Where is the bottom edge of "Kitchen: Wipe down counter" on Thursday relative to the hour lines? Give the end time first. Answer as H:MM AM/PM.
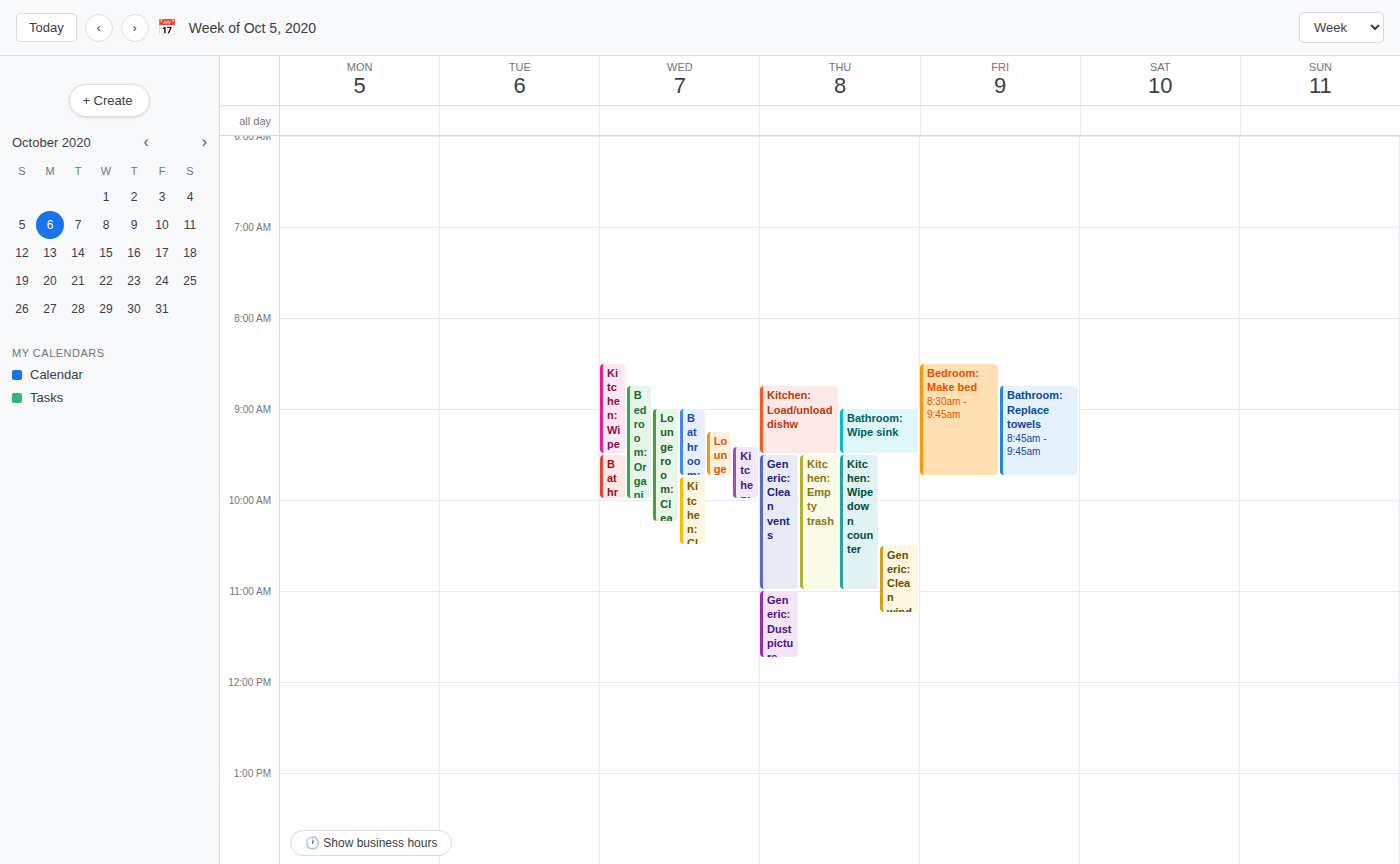
11:00 AM -- exactly on the 11 AM line.